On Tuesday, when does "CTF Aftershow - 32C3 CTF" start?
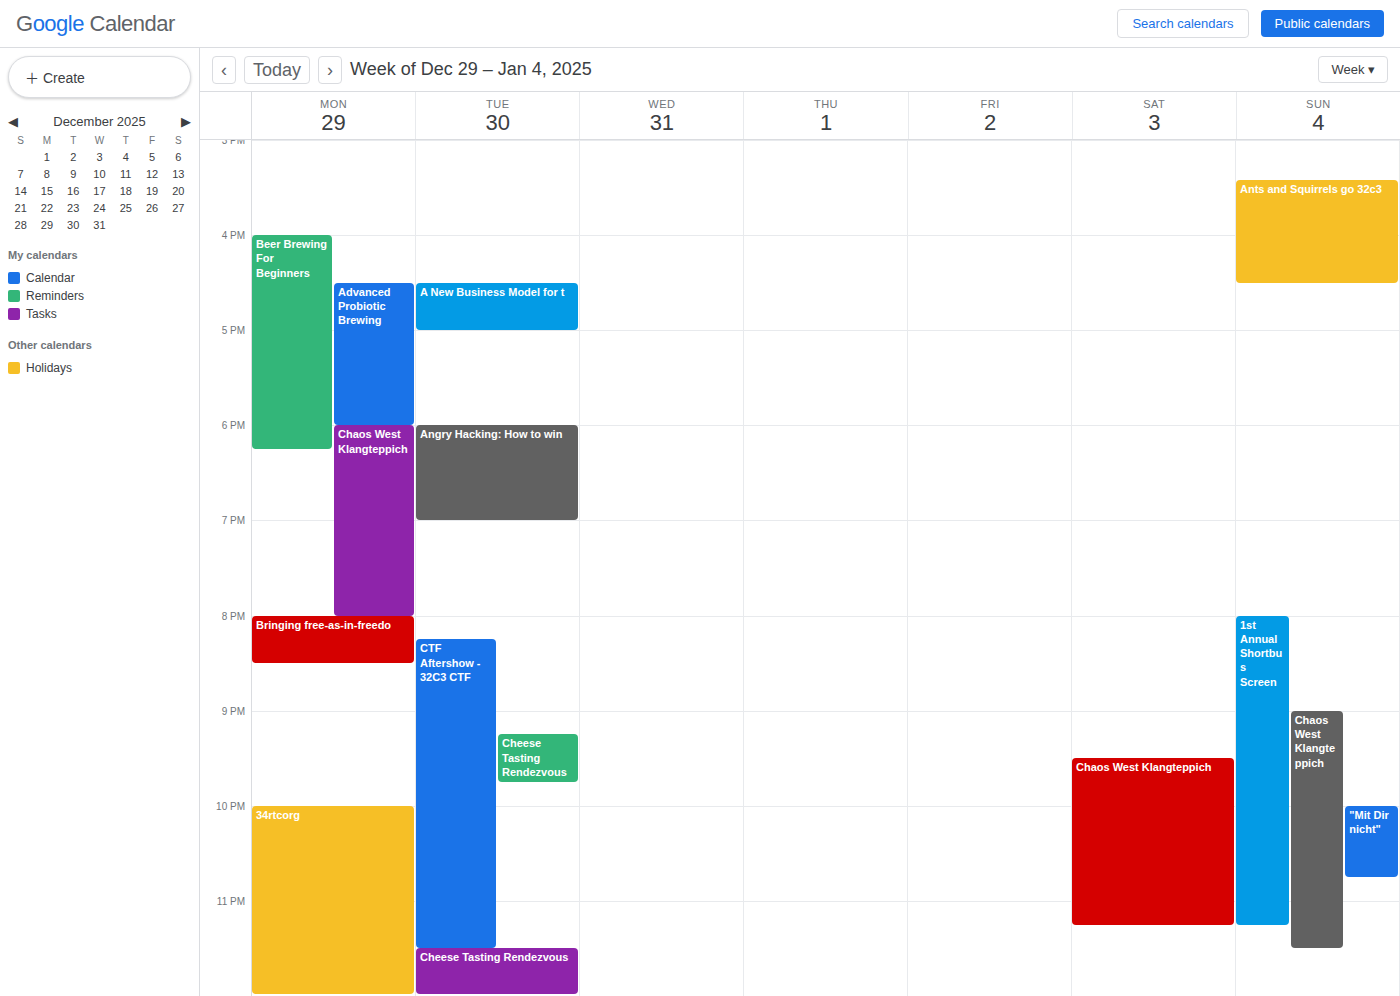
20:15